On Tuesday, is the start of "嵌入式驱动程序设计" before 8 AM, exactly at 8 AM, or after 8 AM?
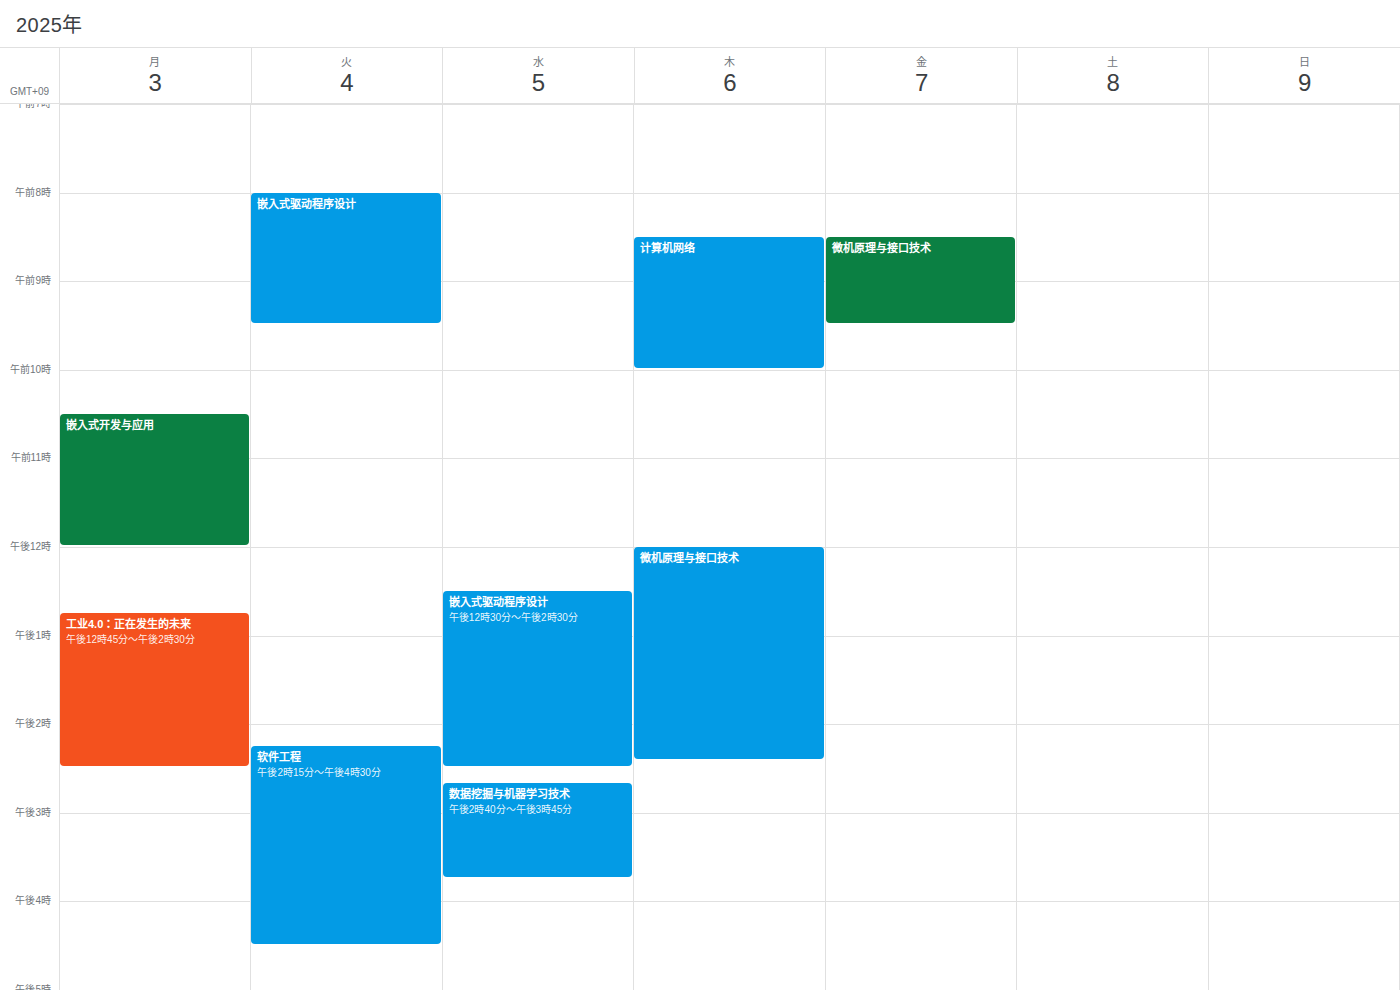
8:00 AM -- exactly at 8 AM, on the 8 AM line.